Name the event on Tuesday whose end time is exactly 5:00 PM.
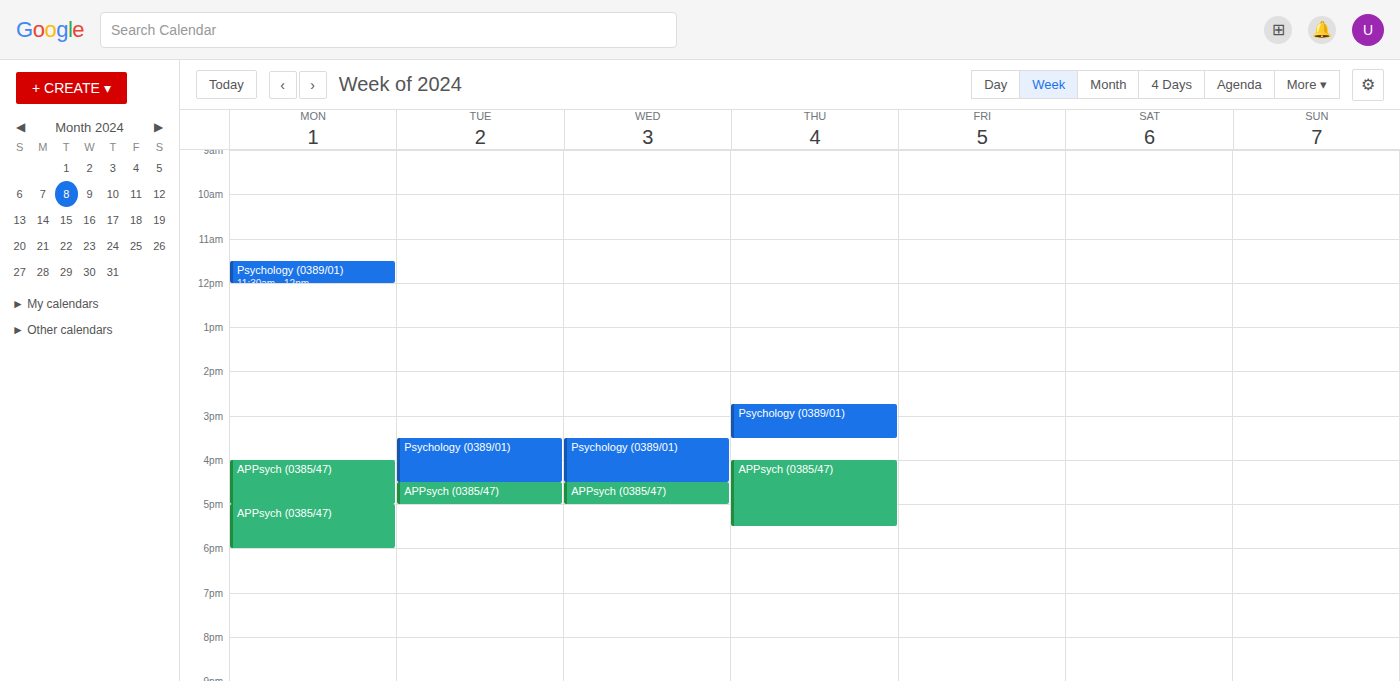
"APPsych (0385/47)"